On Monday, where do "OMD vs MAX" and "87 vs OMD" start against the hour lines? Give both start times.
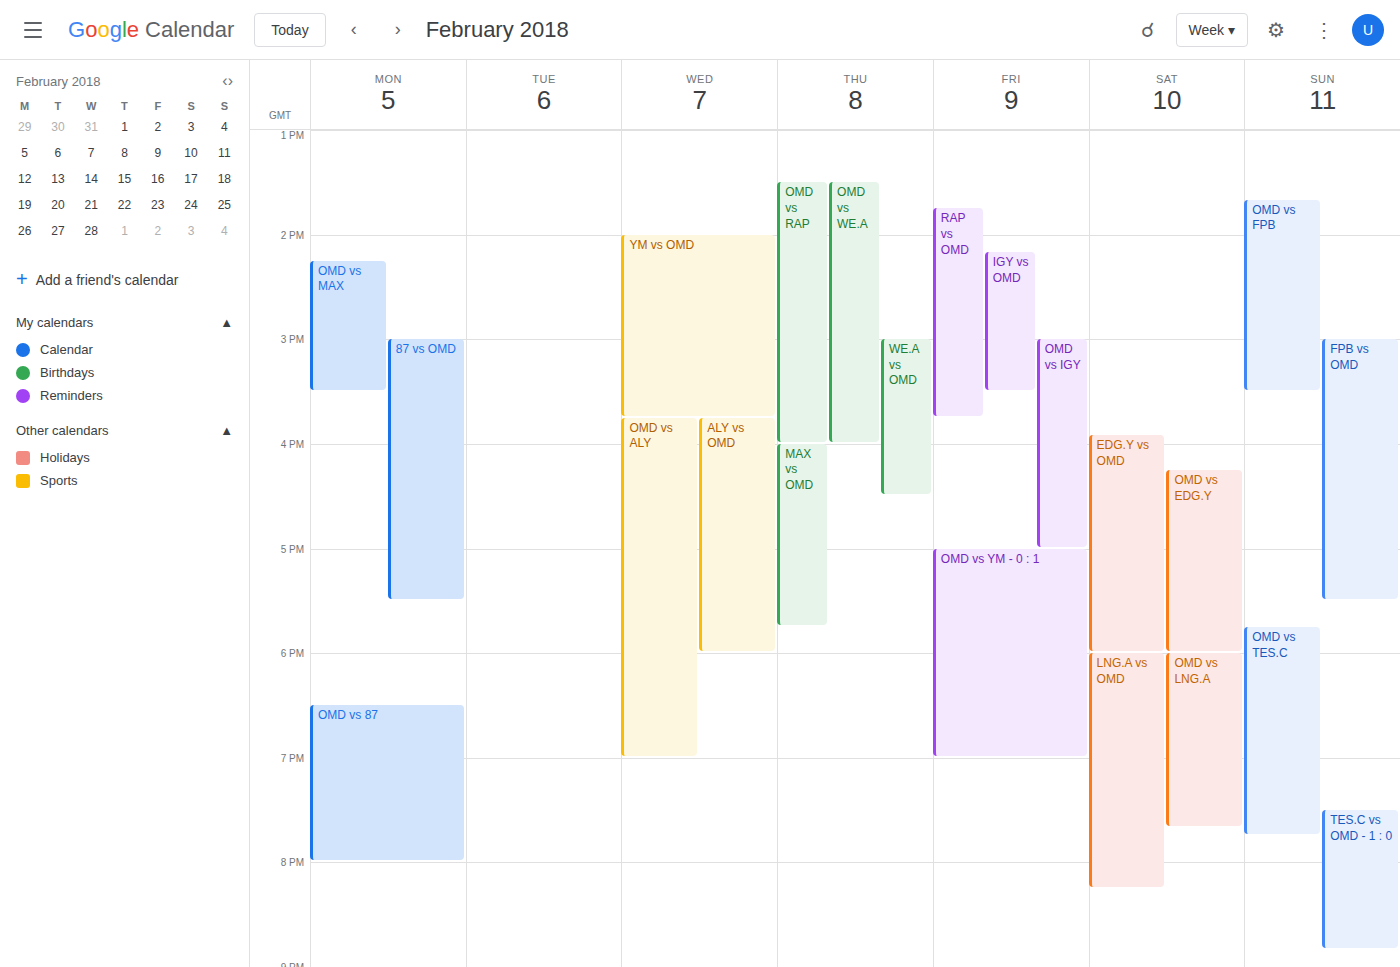
"OMD vs MAX": 2:15 PM, neither: a quarter of the way from the 2 PM line to the 3 PM line. "87 vs OMD": 3:00 PM, exactly on the 3 PM line.